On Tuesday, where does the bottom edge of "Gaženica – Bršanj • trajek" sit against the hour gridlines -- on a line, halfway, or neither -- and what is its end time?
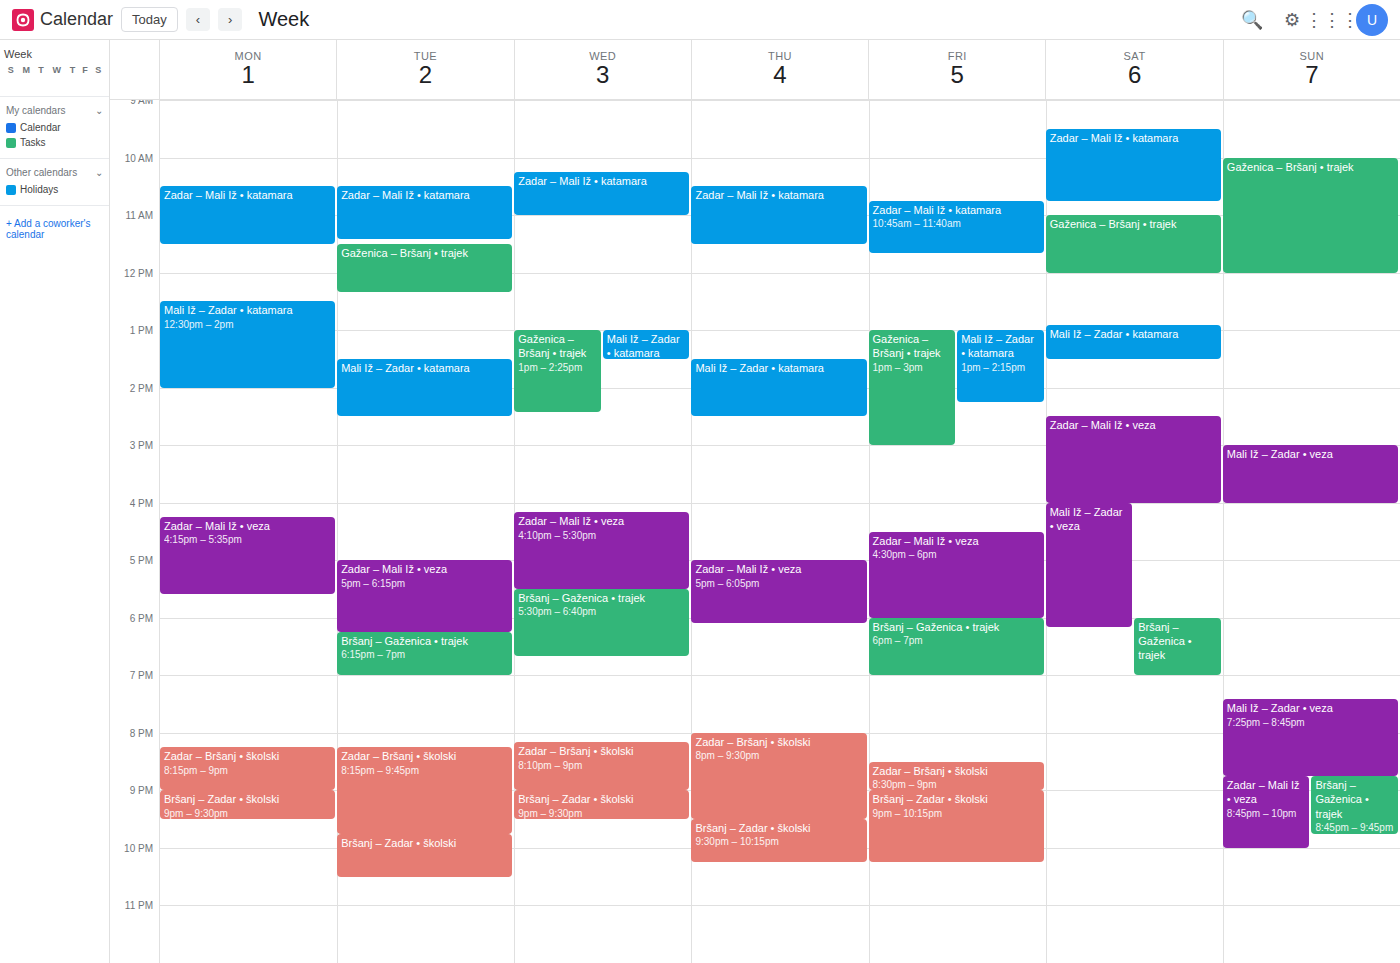
12:20 PM -- neither: 20 minutes below the 12 PM line and 40 minutes above the 1 PM line.